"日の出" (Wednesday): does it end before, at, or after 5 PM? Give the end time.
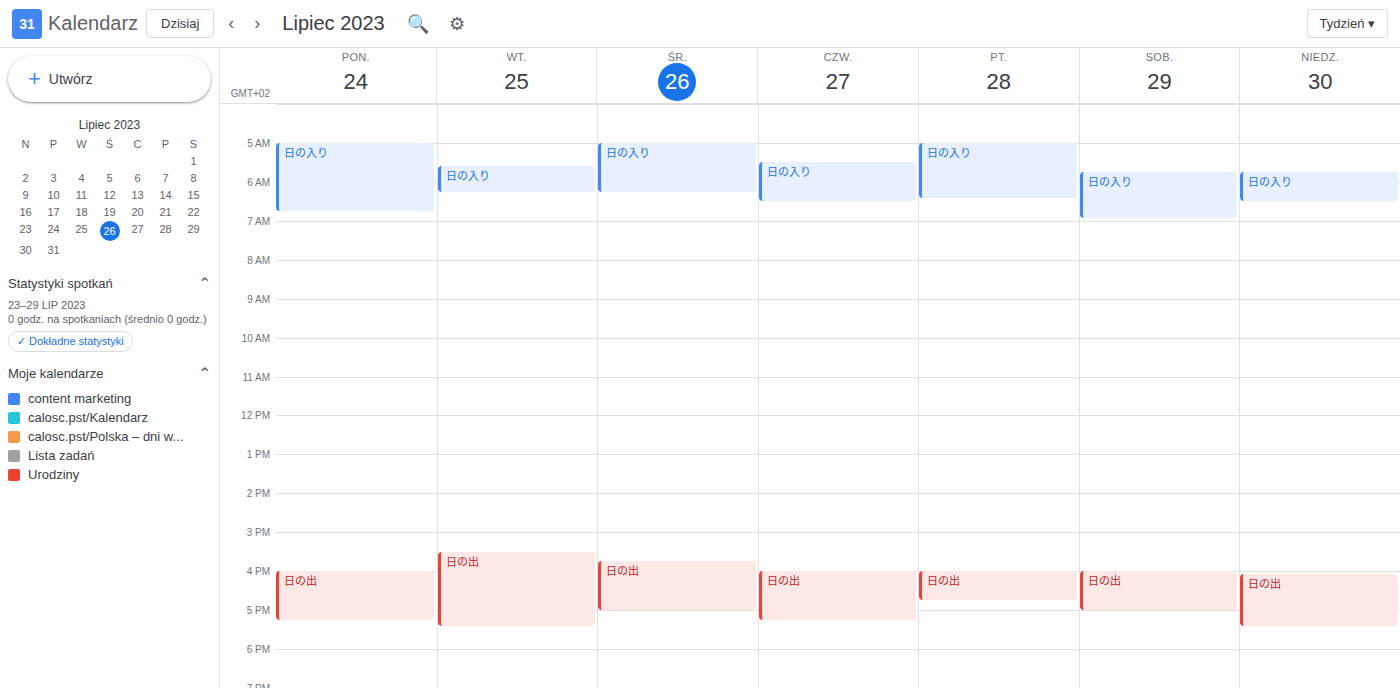
5:00 PM -- exactly at 5 PM, on the 5 PM line.